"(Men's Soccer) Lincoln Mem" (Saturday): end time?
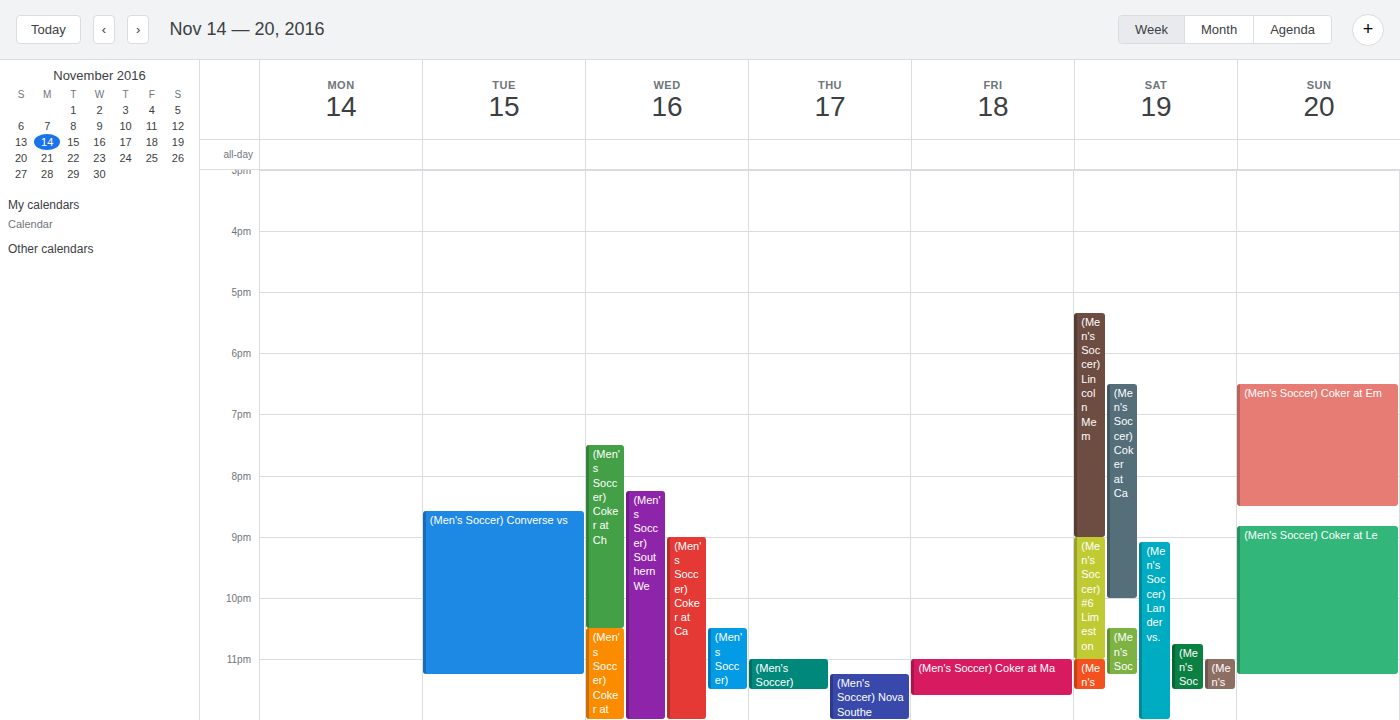
9:00 PM